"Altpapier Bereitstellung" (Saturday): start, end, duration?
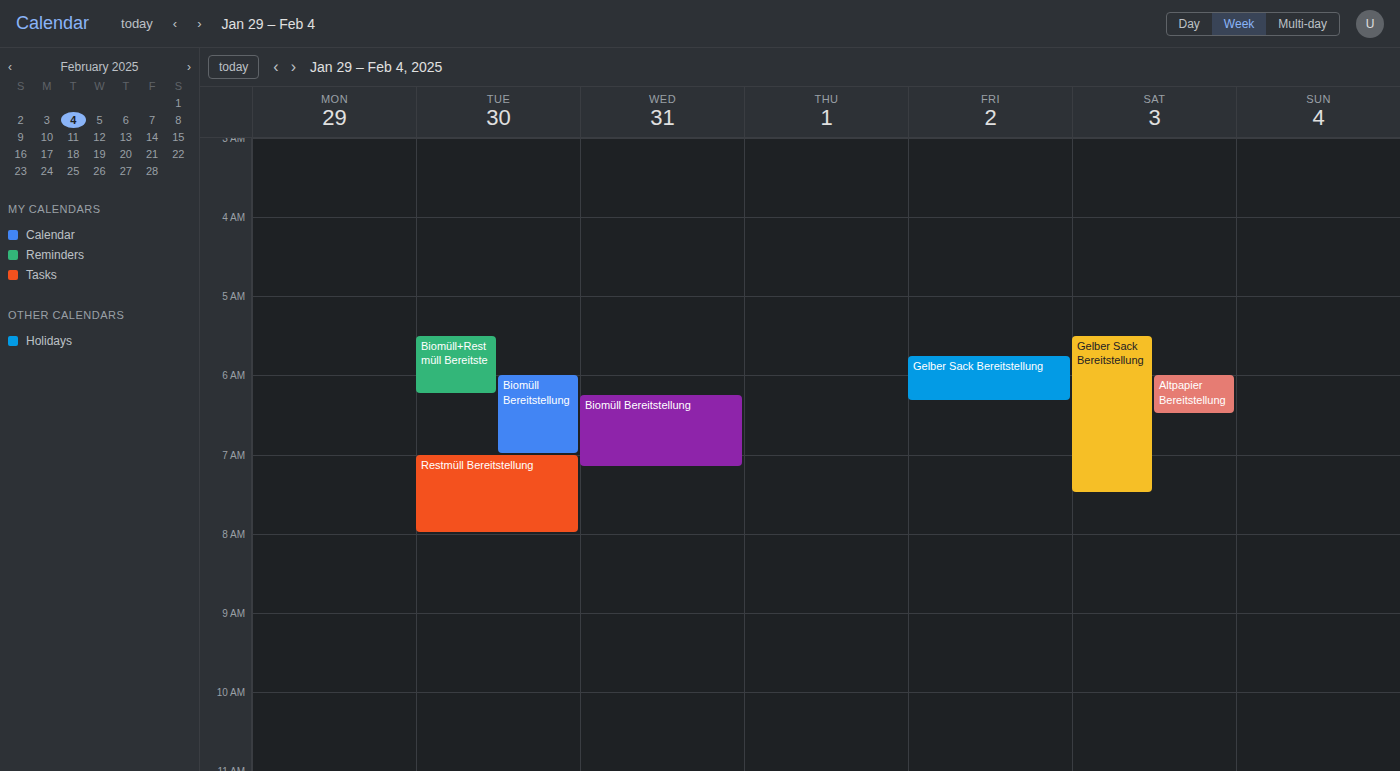
6:00 AM to 6:30 AM, 30 minutes